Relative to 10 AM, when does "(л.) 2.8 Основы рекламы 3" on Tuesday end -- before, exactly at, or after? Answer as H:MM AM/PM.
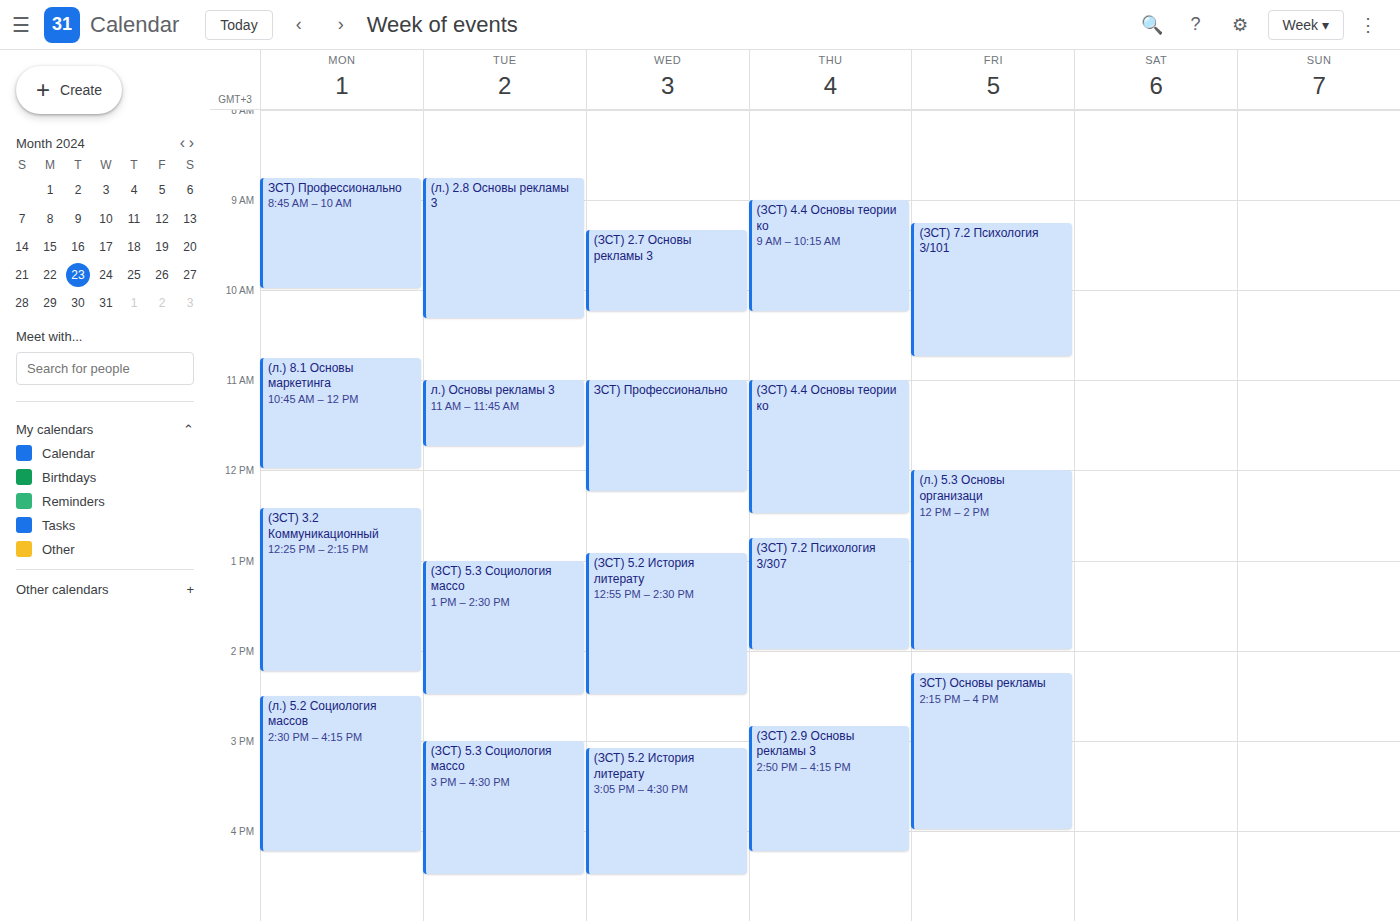
10:20 AM -- after 10 AM, 20 minutes below the 10 AM line.